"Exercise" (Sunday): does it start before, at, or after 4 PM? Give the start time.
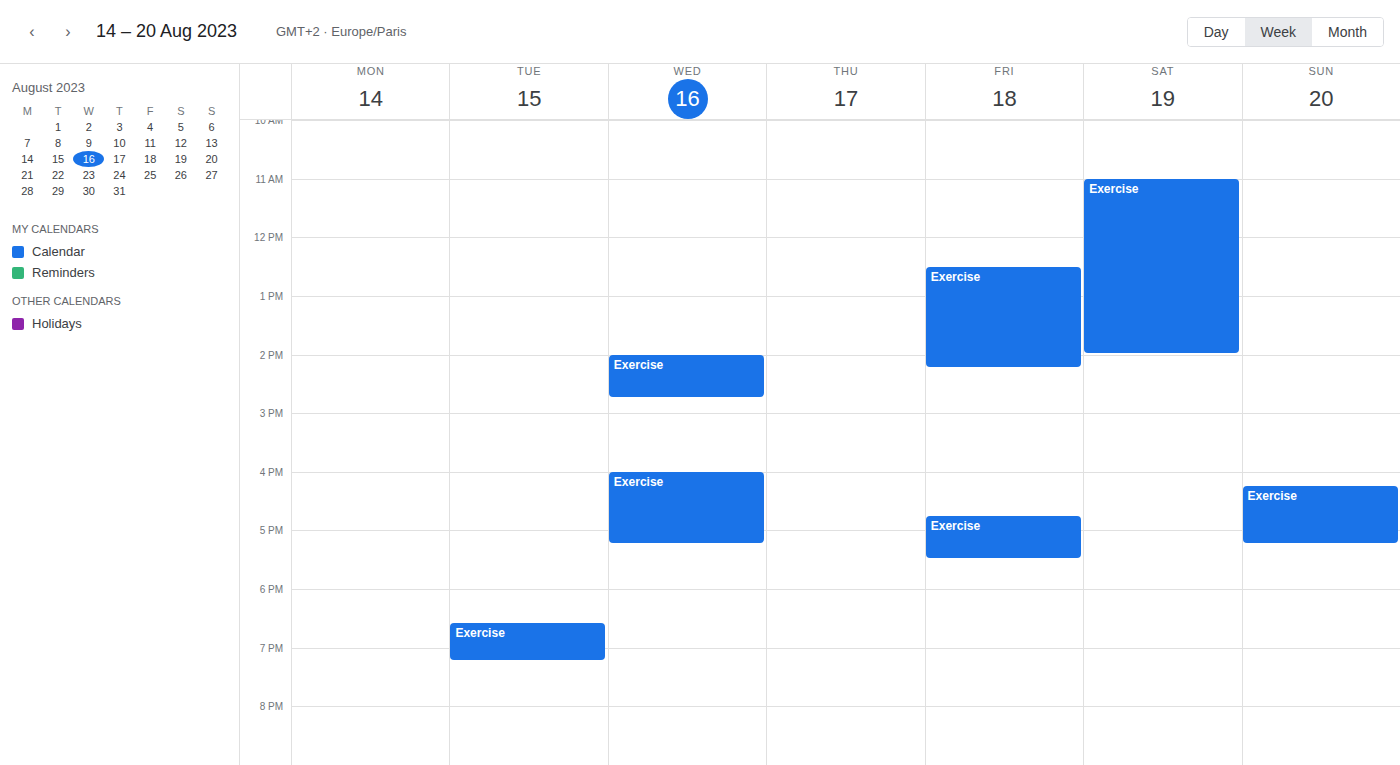
4:15 PM -- after 4 PM, 15 minutes below the 4 PM line.